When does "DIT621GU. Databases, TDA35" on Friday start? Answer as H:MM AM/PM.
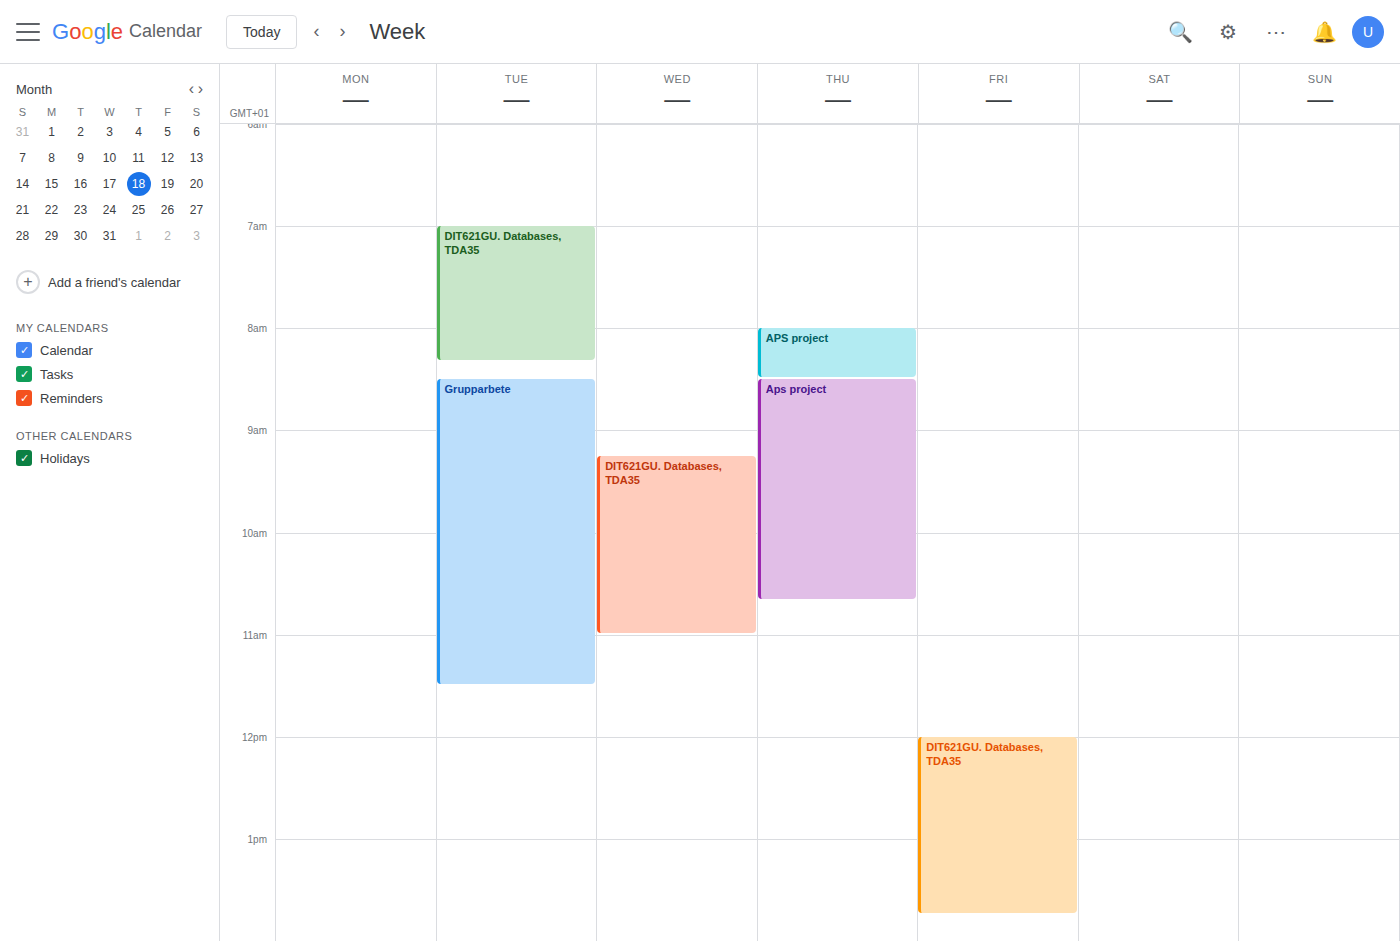
12:00 PM